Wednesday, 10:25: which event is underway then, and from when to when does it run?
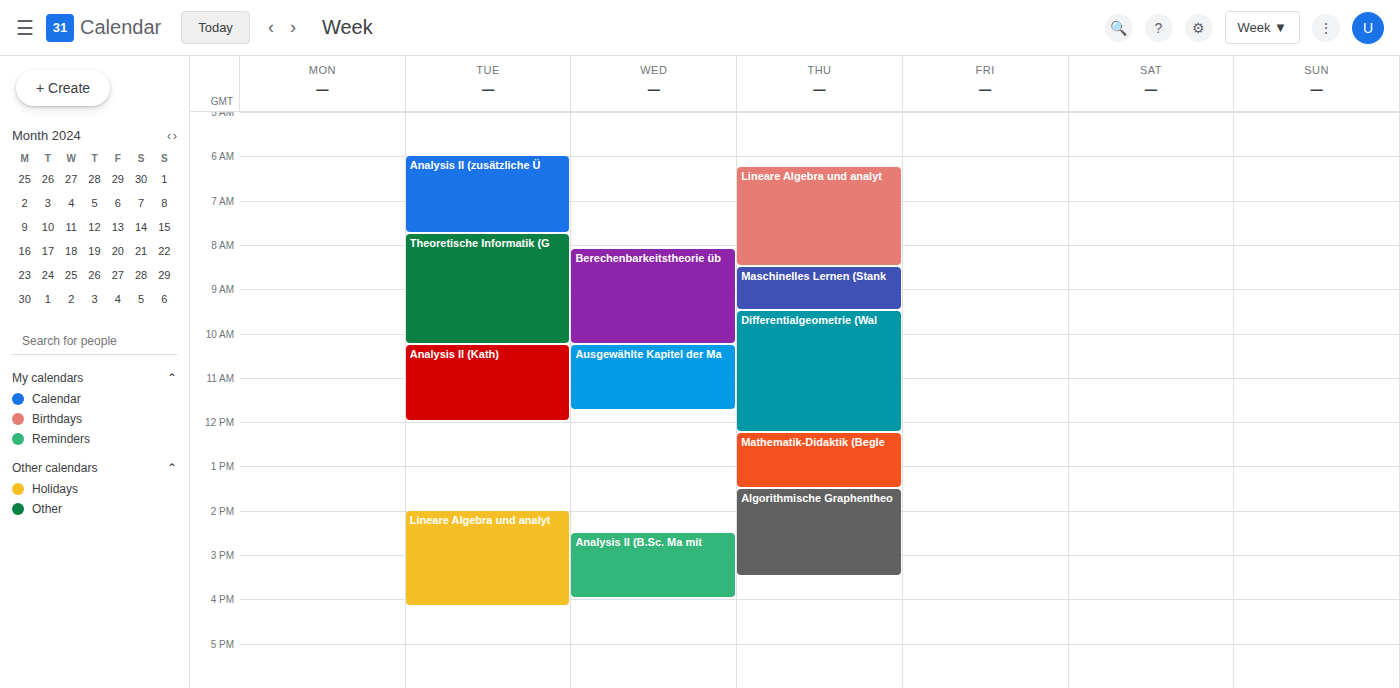
"Ausgewählte Kapitel der Ma", 10:15 to 11:45